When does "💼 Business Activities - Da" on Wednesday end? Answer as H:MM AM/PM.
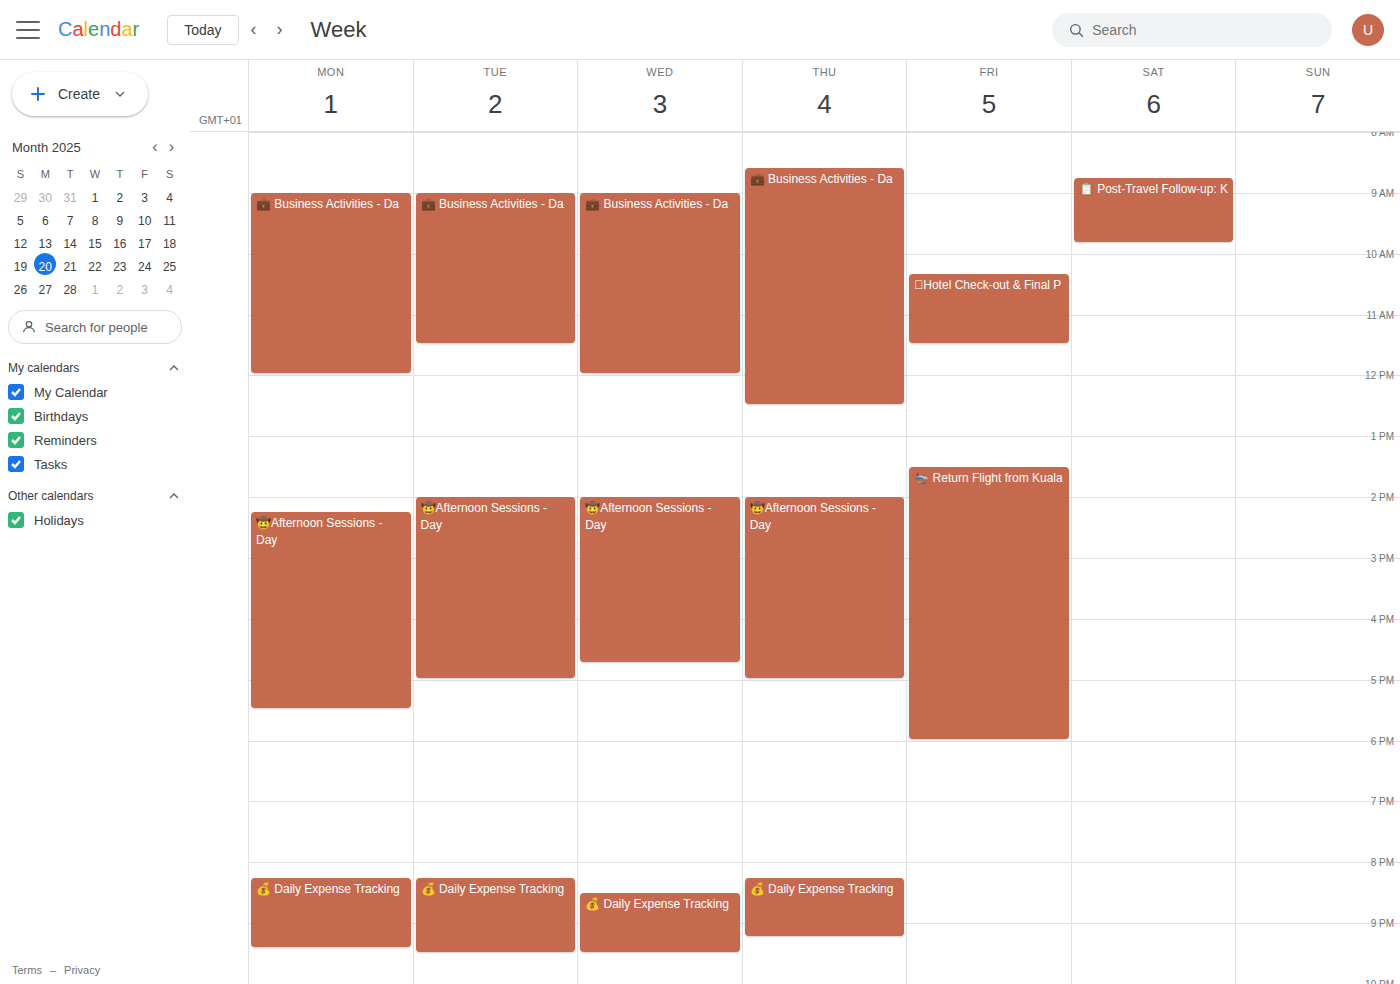
12:00 PM